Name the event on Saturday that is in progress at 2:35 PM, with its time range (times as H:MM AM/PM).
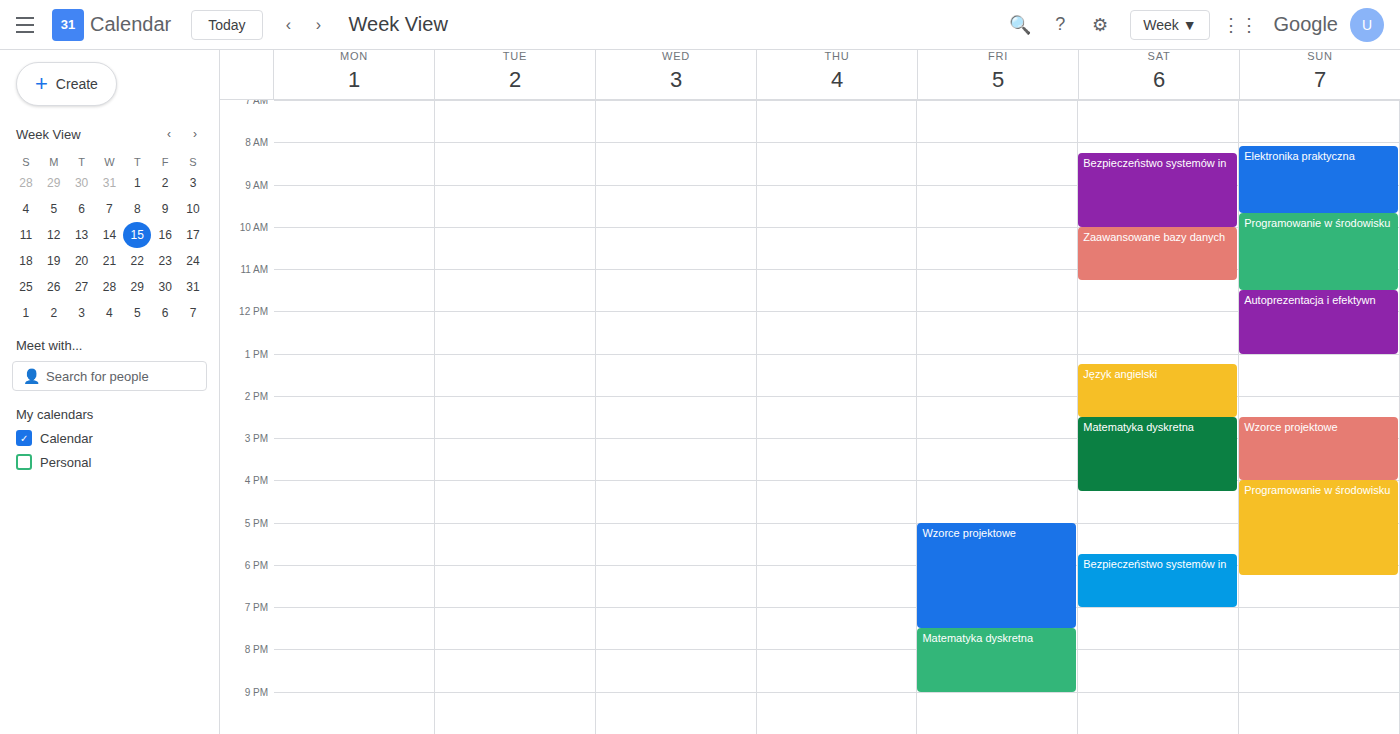
"Matematyka dyskretna", 2:30 PM to 4:15 PM